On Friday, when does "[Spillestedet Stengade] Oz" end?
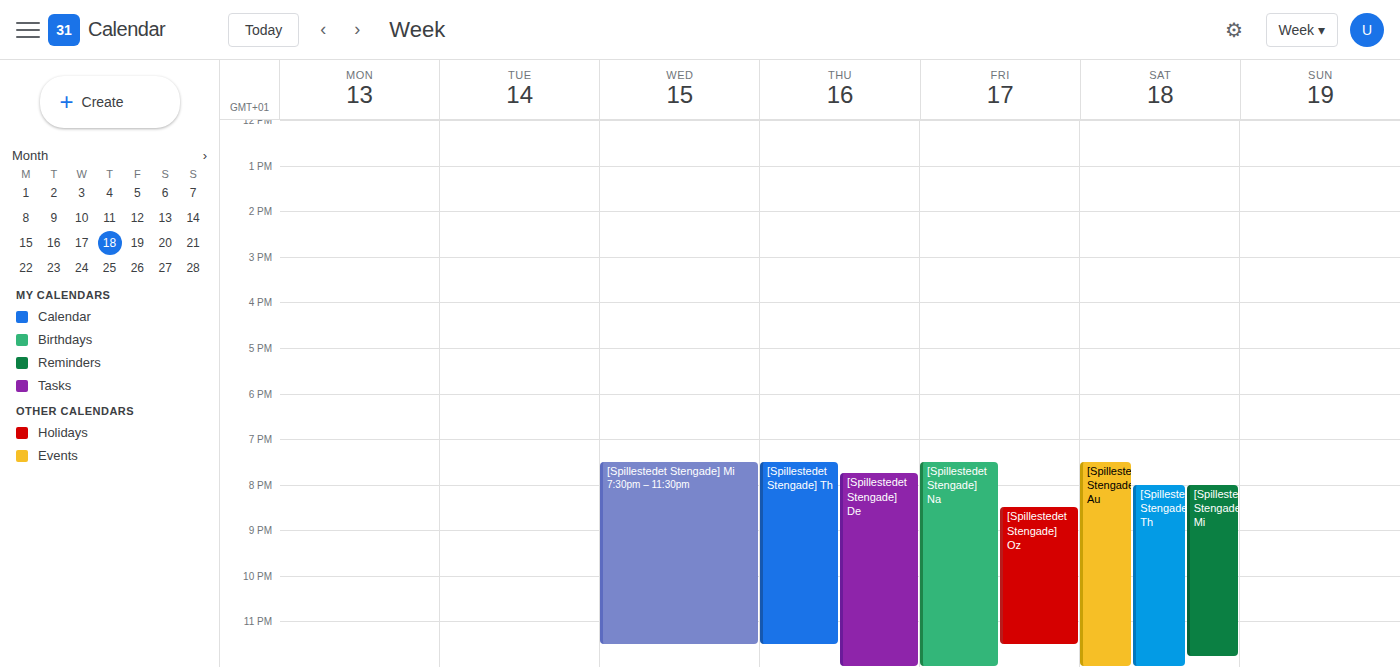
23:30